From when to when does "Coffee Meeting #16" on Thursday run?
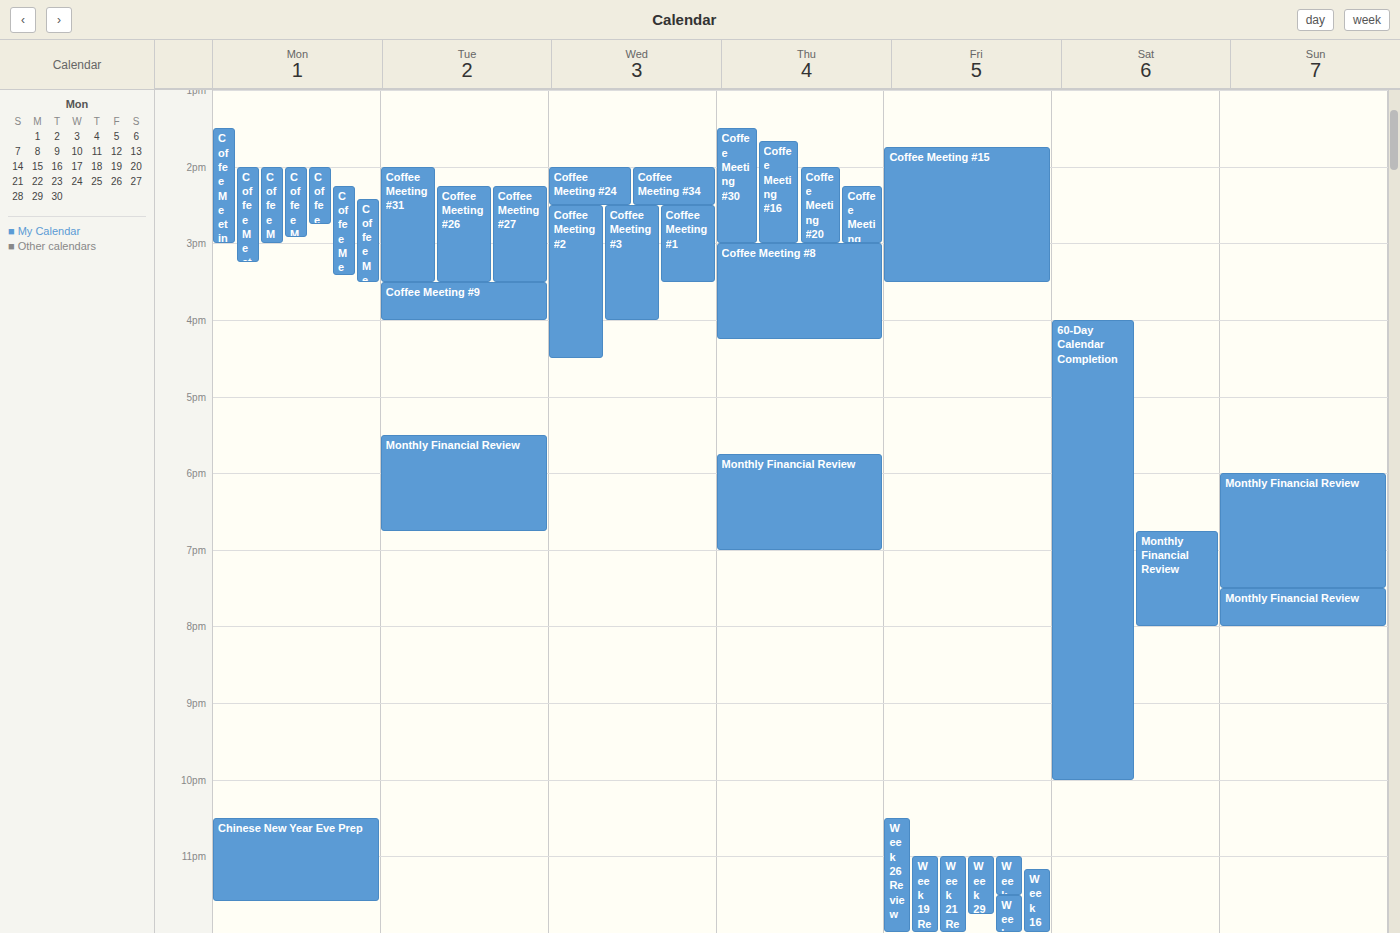
1:40 PM to 3:00 PM